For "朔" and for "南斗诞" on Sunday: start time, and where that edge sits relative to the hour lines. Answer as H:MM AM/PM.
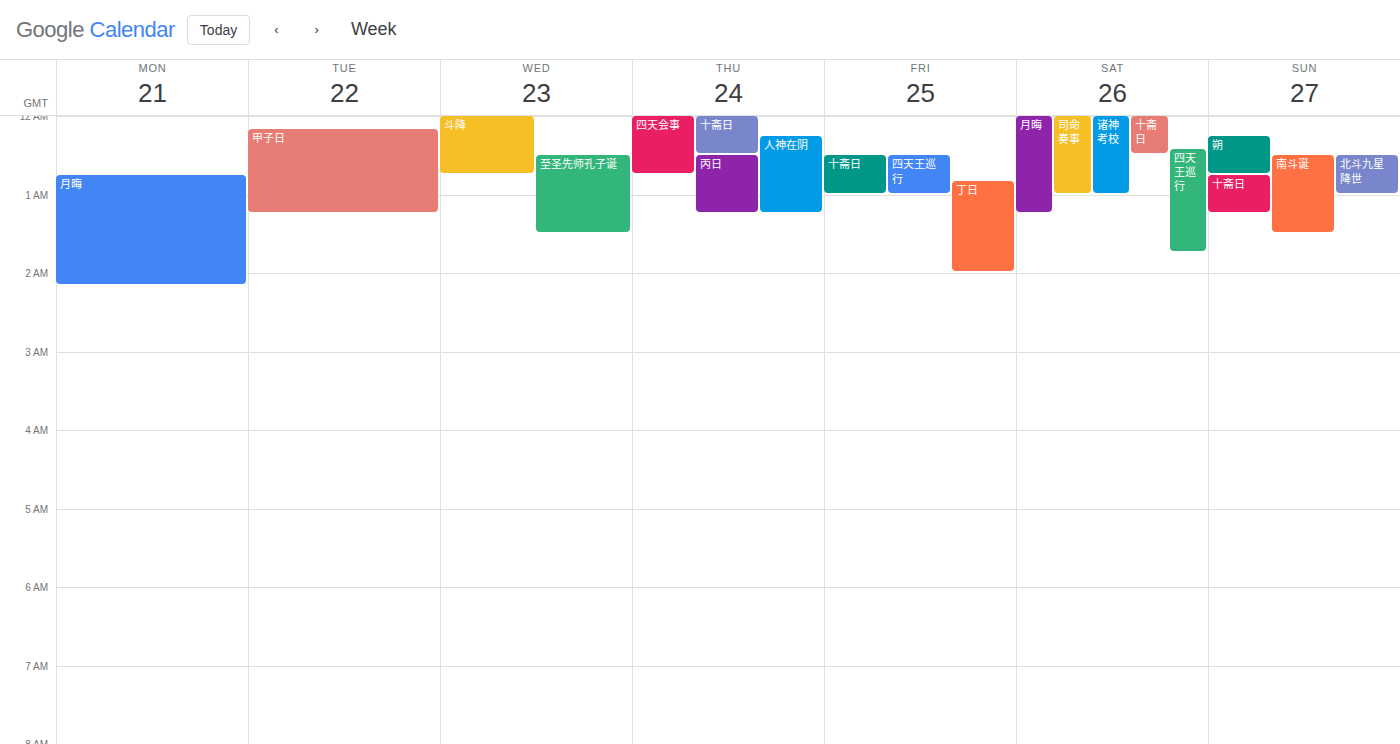
"朔": 12:15 AM, neither: a quarter of the way from the 12 AM line to the 1 AM line. "南斗诞": 12:30 AM, halfway between the 12 AM and 1 AM lines.